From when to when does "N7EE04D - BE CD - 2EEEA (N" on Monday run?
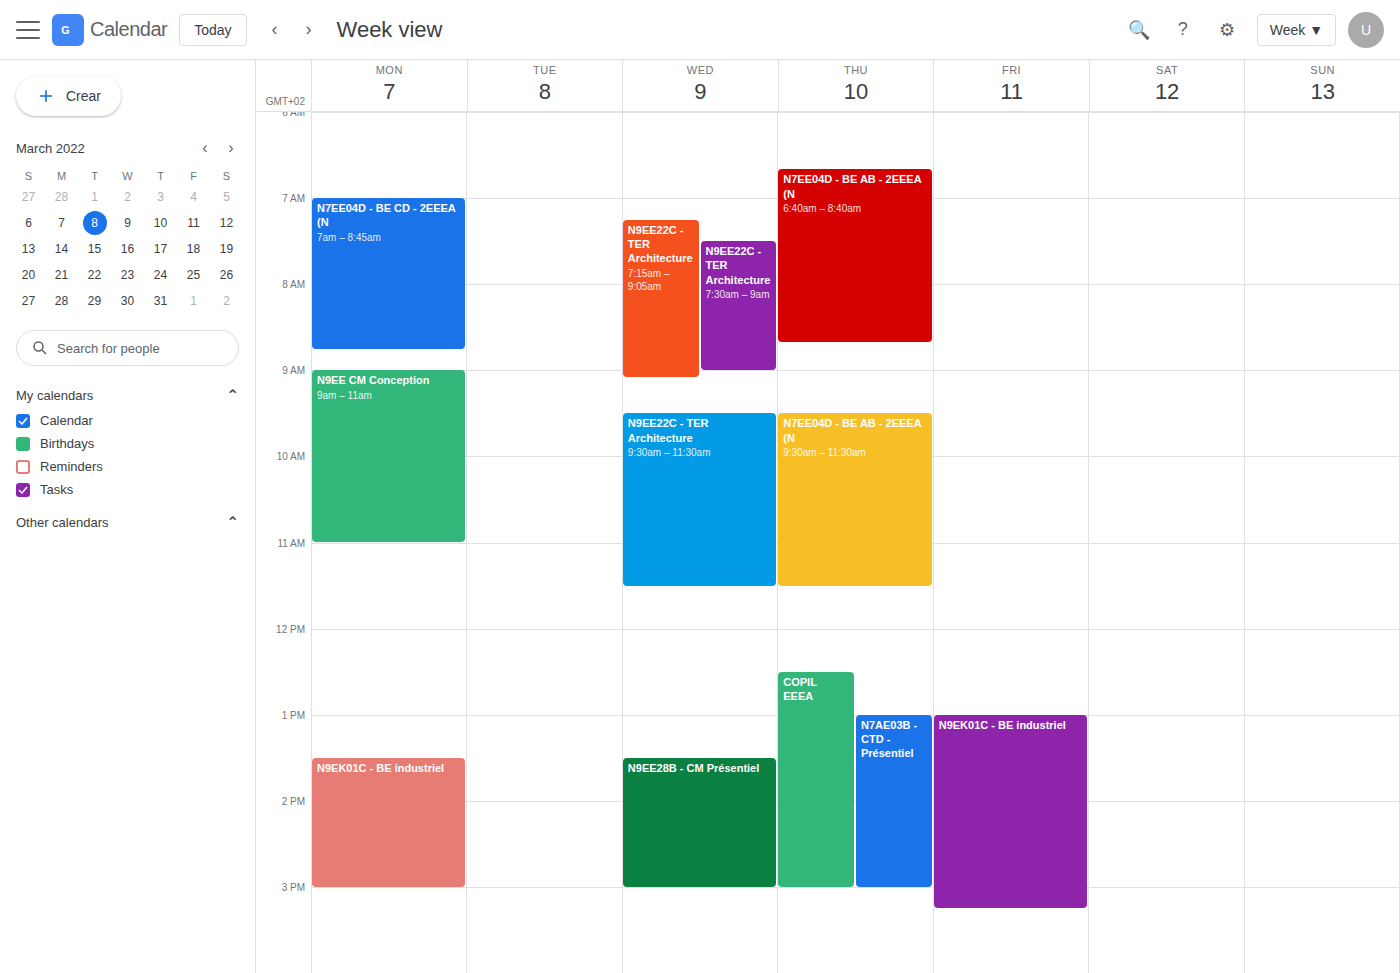
7:00 AM to 8:45 AM